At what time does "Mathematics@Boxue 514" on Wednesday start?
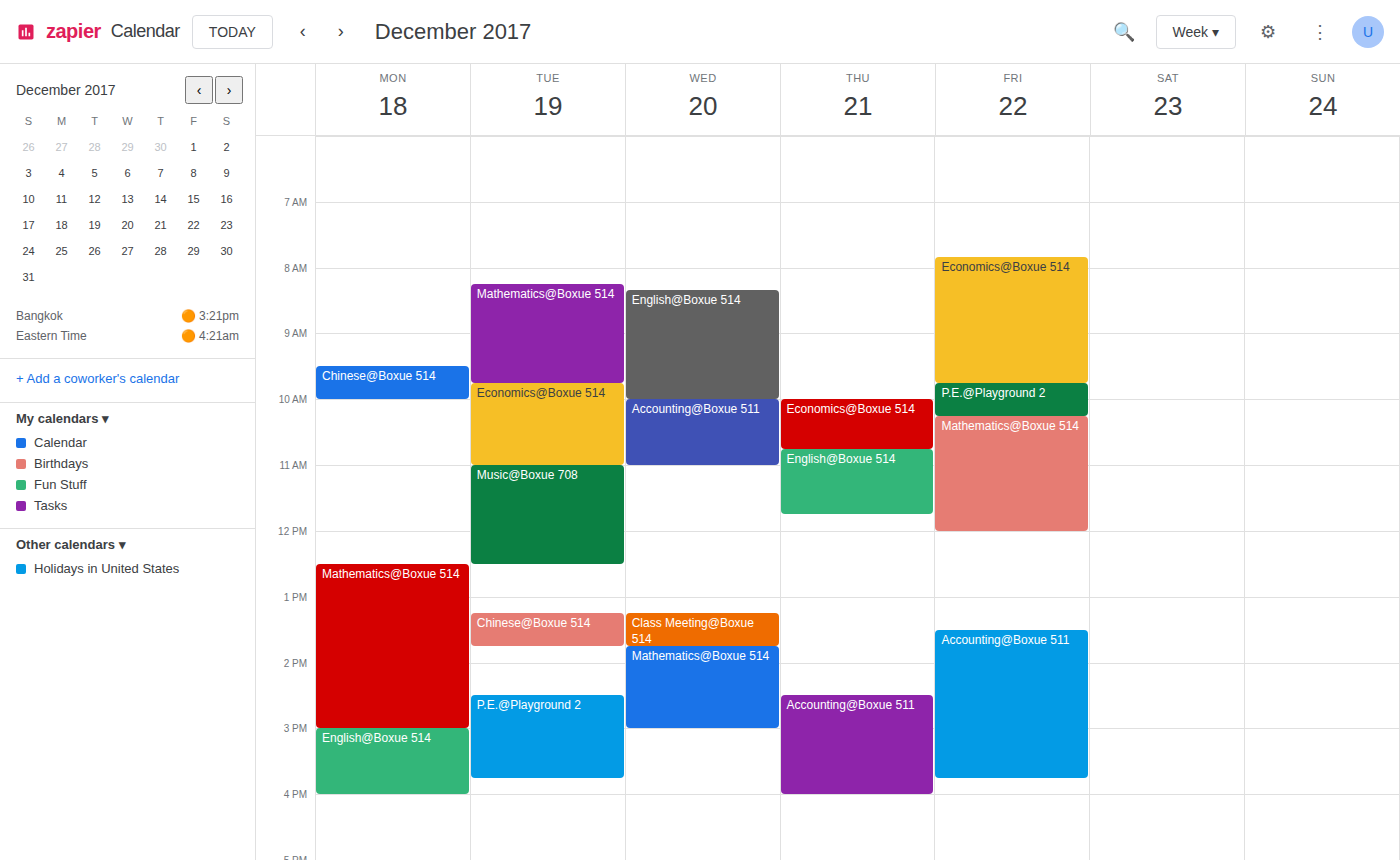
1:45 PM